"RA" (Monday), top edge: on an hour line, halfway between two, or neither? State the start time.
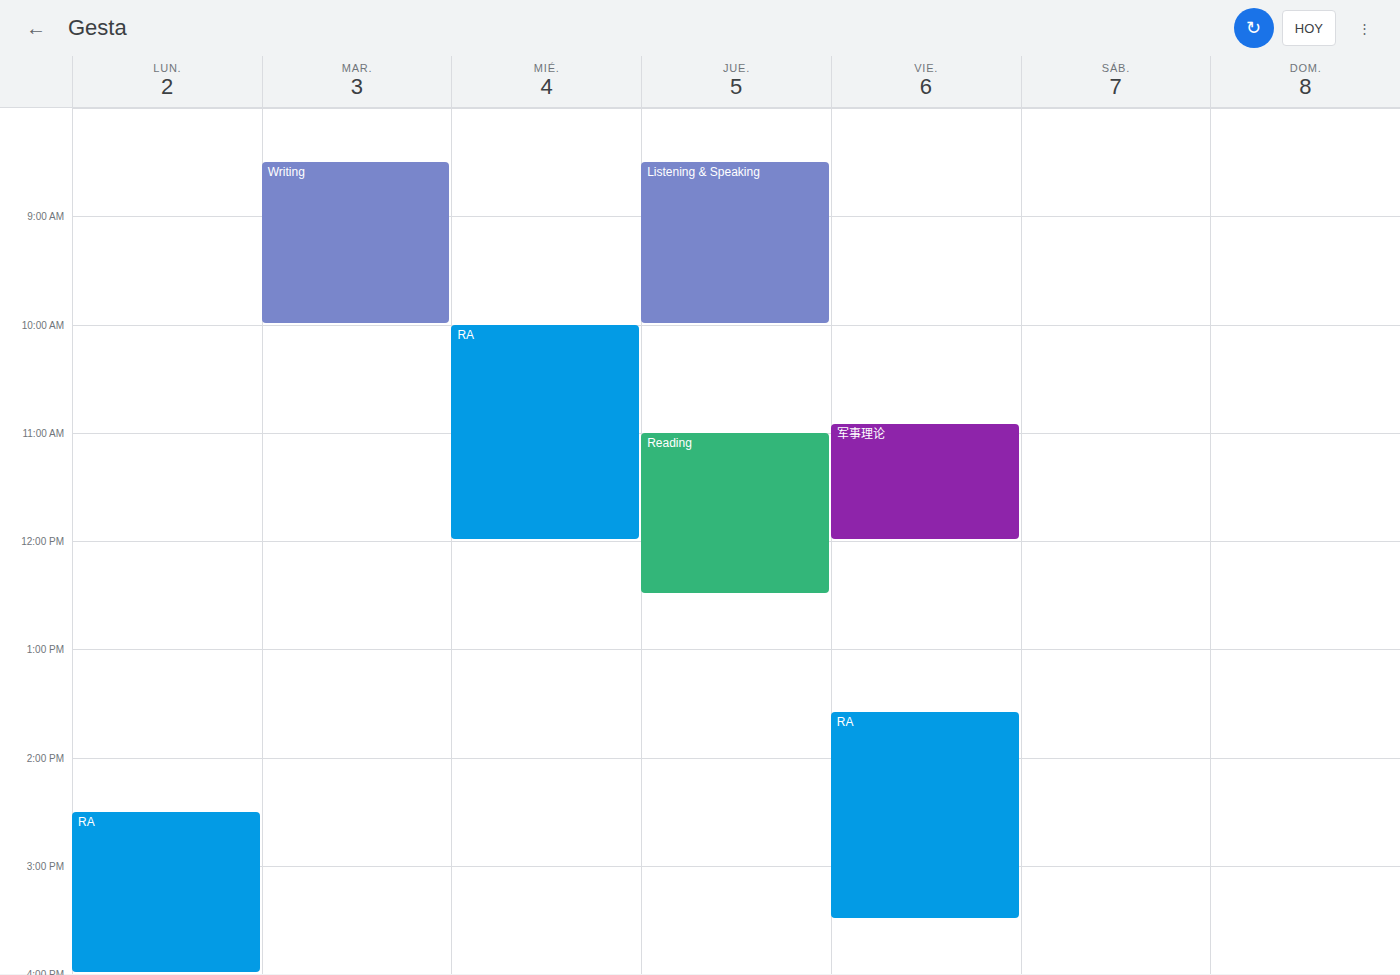
2:30 PM -- halfway between the 2 PM and 3 PM lines.